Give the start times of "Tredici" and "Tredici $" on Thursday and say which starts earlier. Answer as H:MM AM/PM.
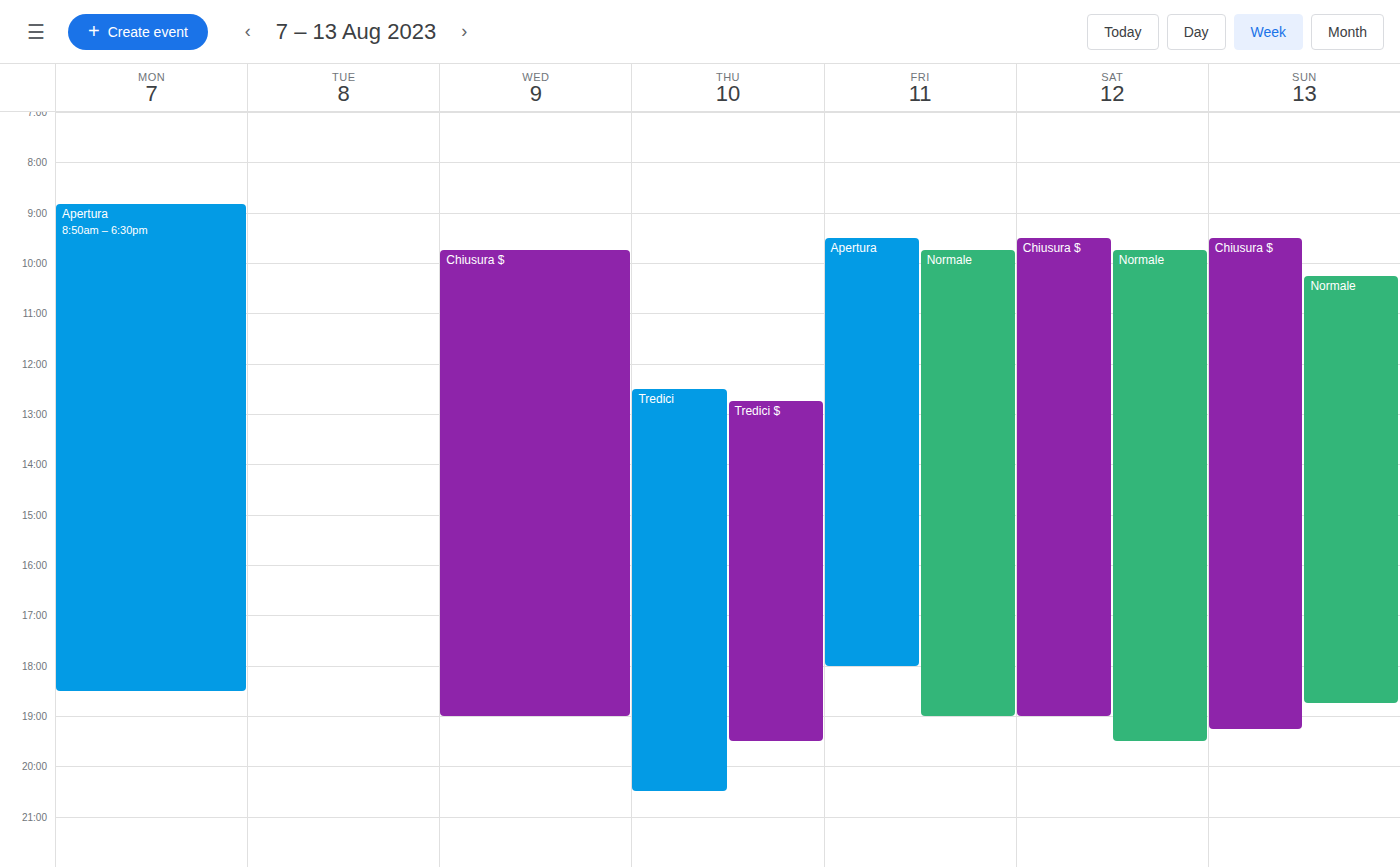
"Tredici" 12:30 PM; "Tredici $" 12:45 PM.